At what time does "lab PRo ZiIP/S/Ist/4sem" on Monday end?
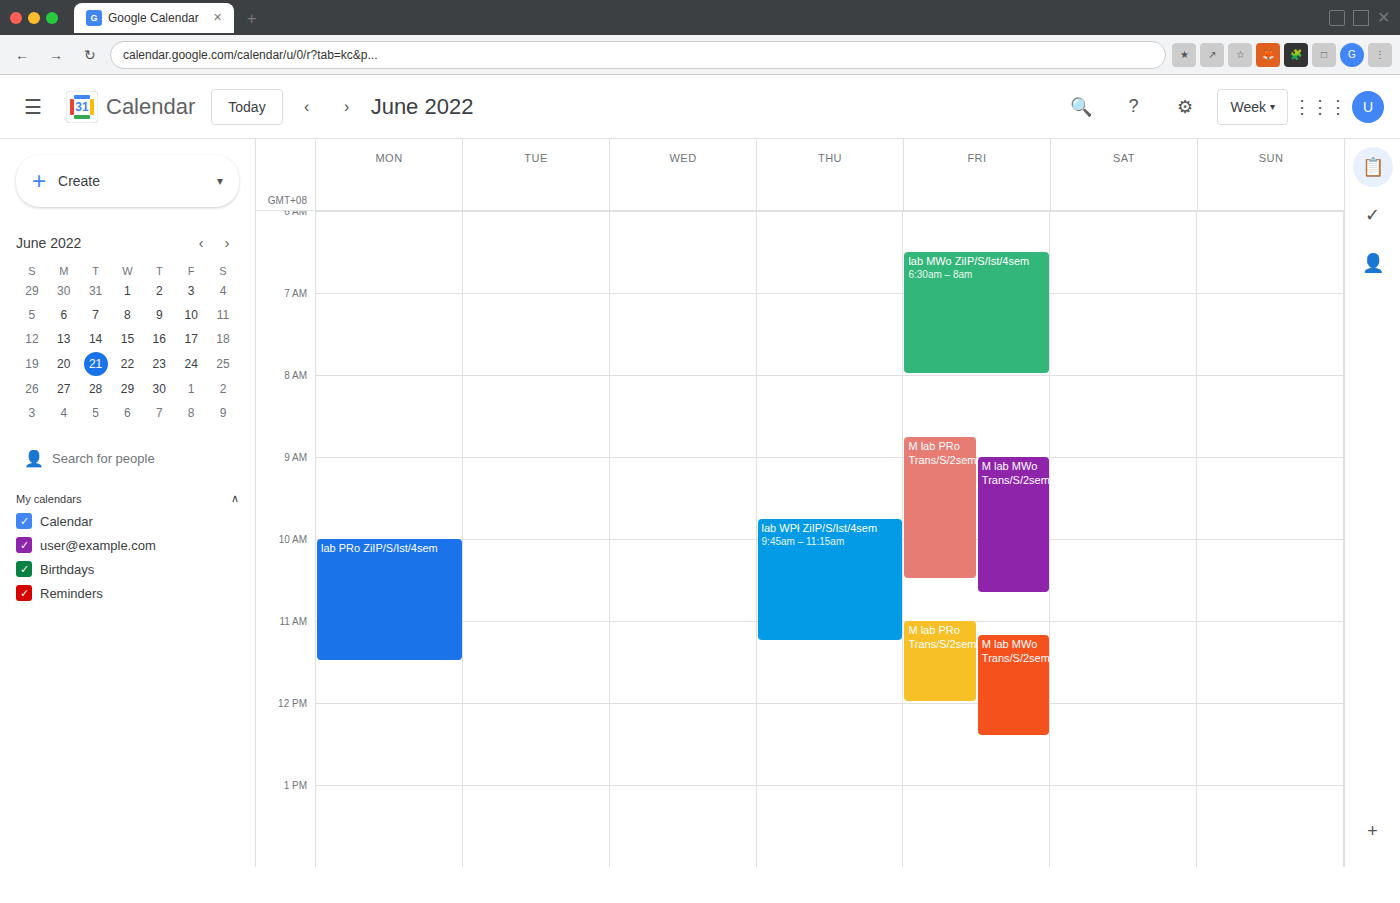
11:30 AM